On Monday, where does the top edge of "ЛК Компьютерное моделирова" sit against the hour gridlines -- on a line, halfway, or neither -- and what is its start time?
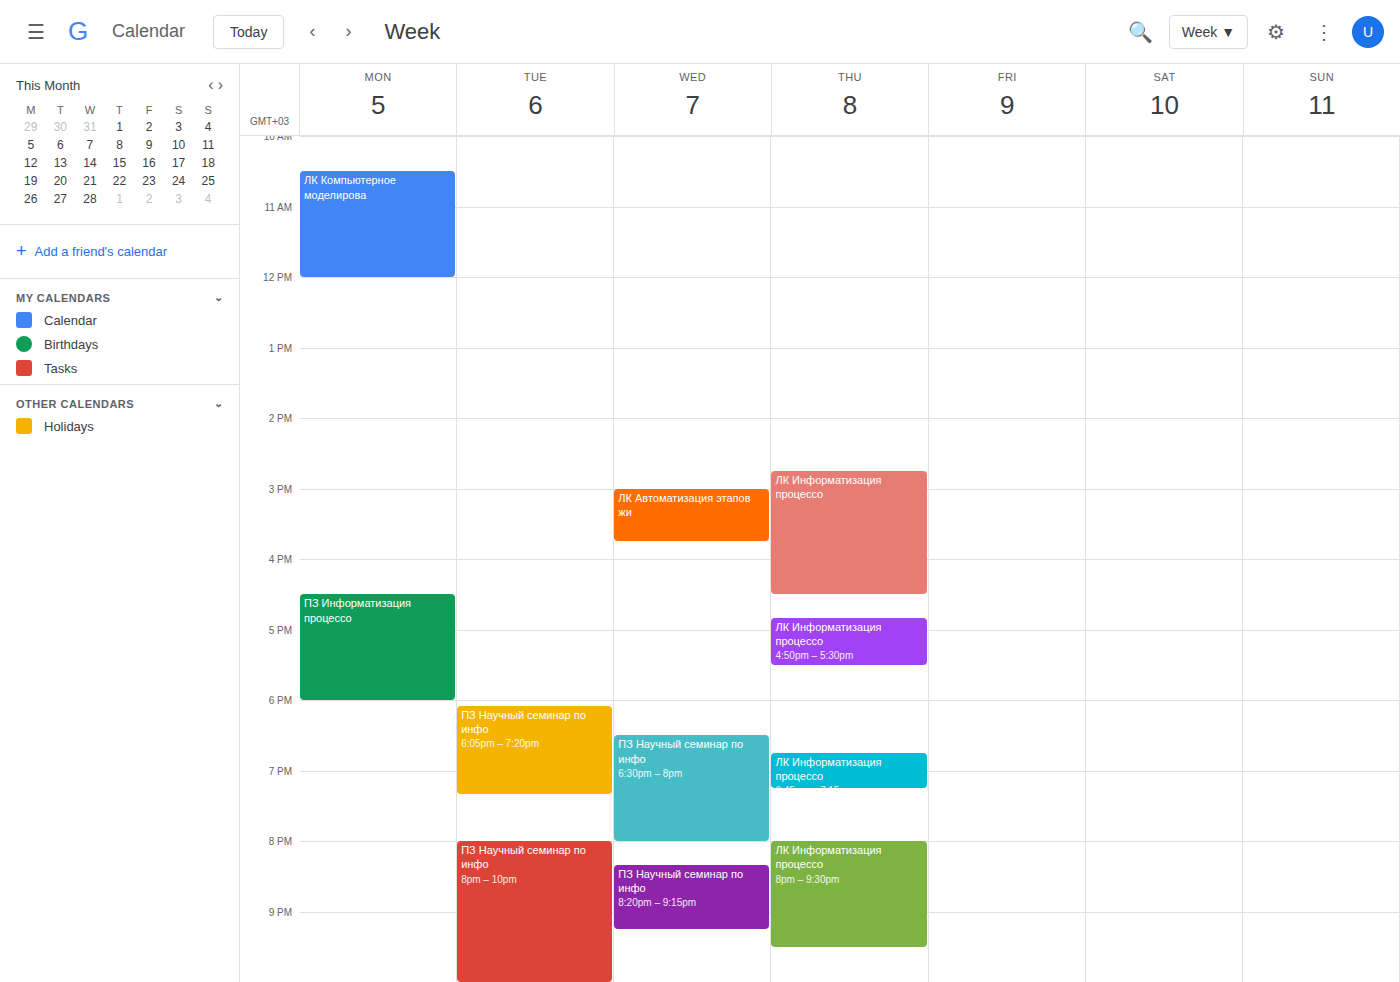
10:30 -- halfway between the 10:00 and 11:00 lines.